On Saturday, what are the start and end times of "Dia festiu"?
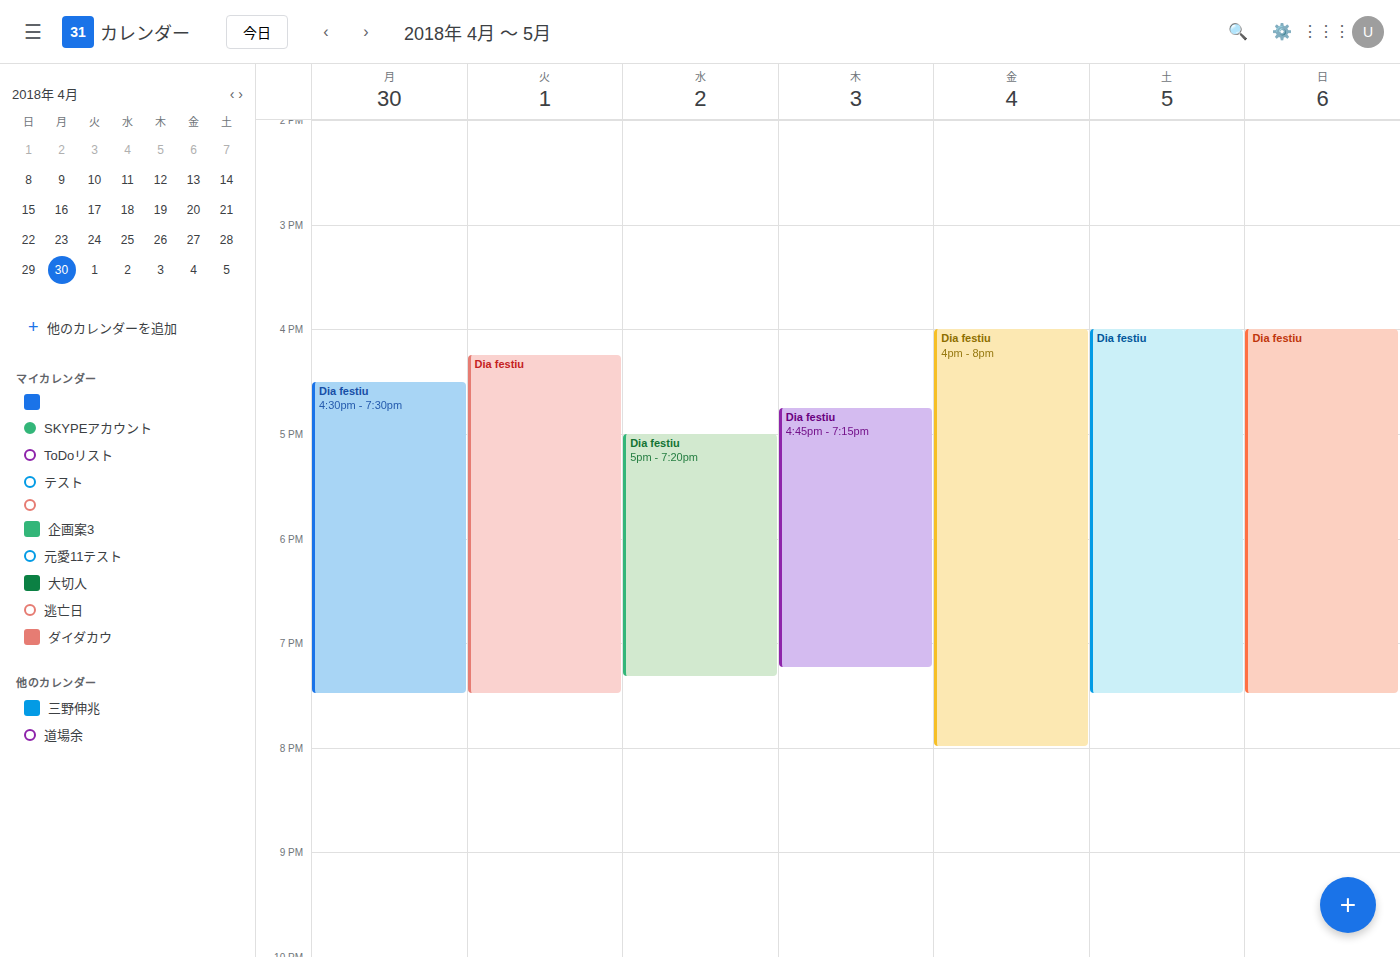
4:00 PM to 7:30 PM